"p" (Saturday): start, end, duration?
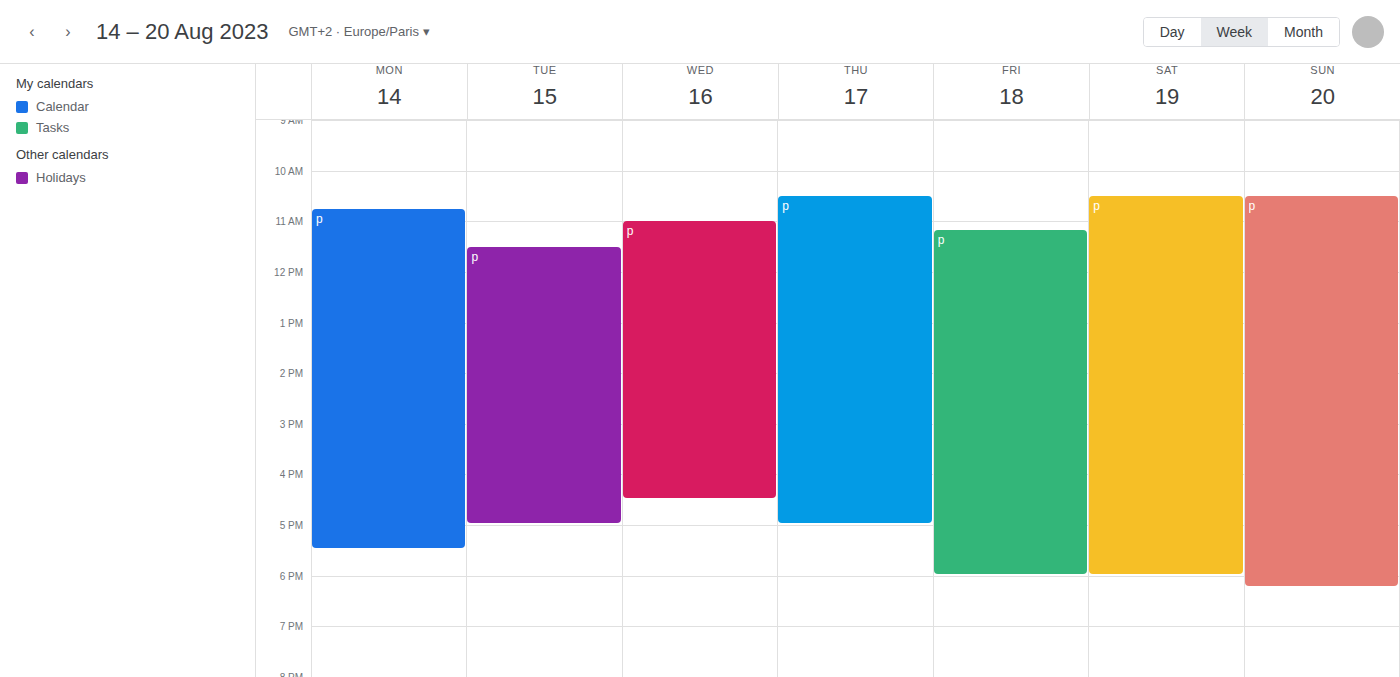
10:30 AM to 6:00 PM, 7 hours 30 minutes